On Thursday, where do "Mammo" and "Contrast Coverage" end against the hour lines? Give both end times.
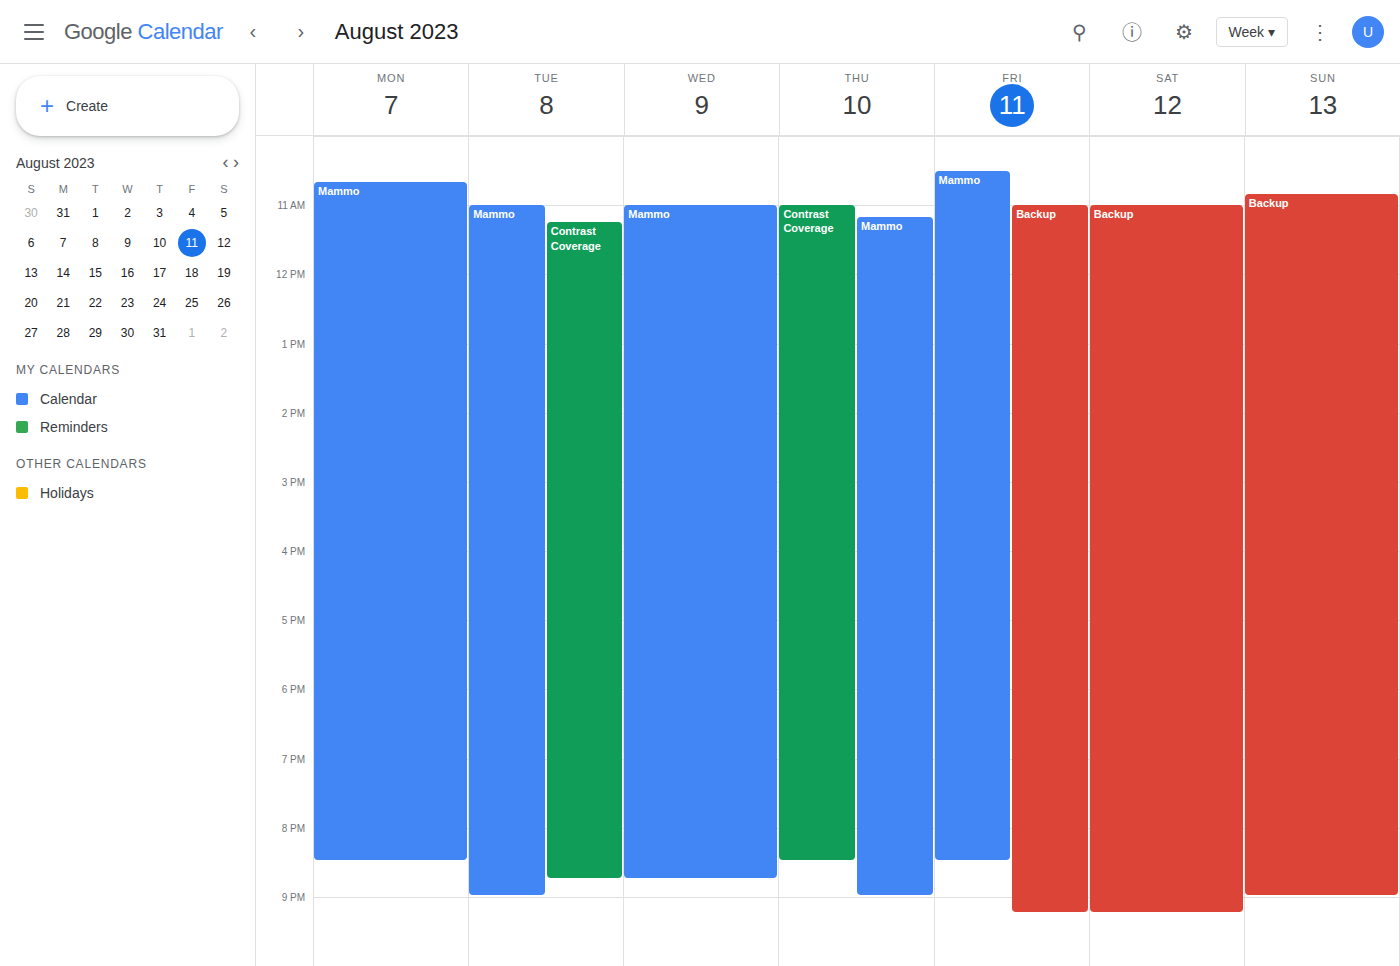
"Mammo": 9:00 PM, exactly on the 9 PM line. "Contrast Coverage": 8:30 PM, halfway between the 8 PM and 9 PM lines.